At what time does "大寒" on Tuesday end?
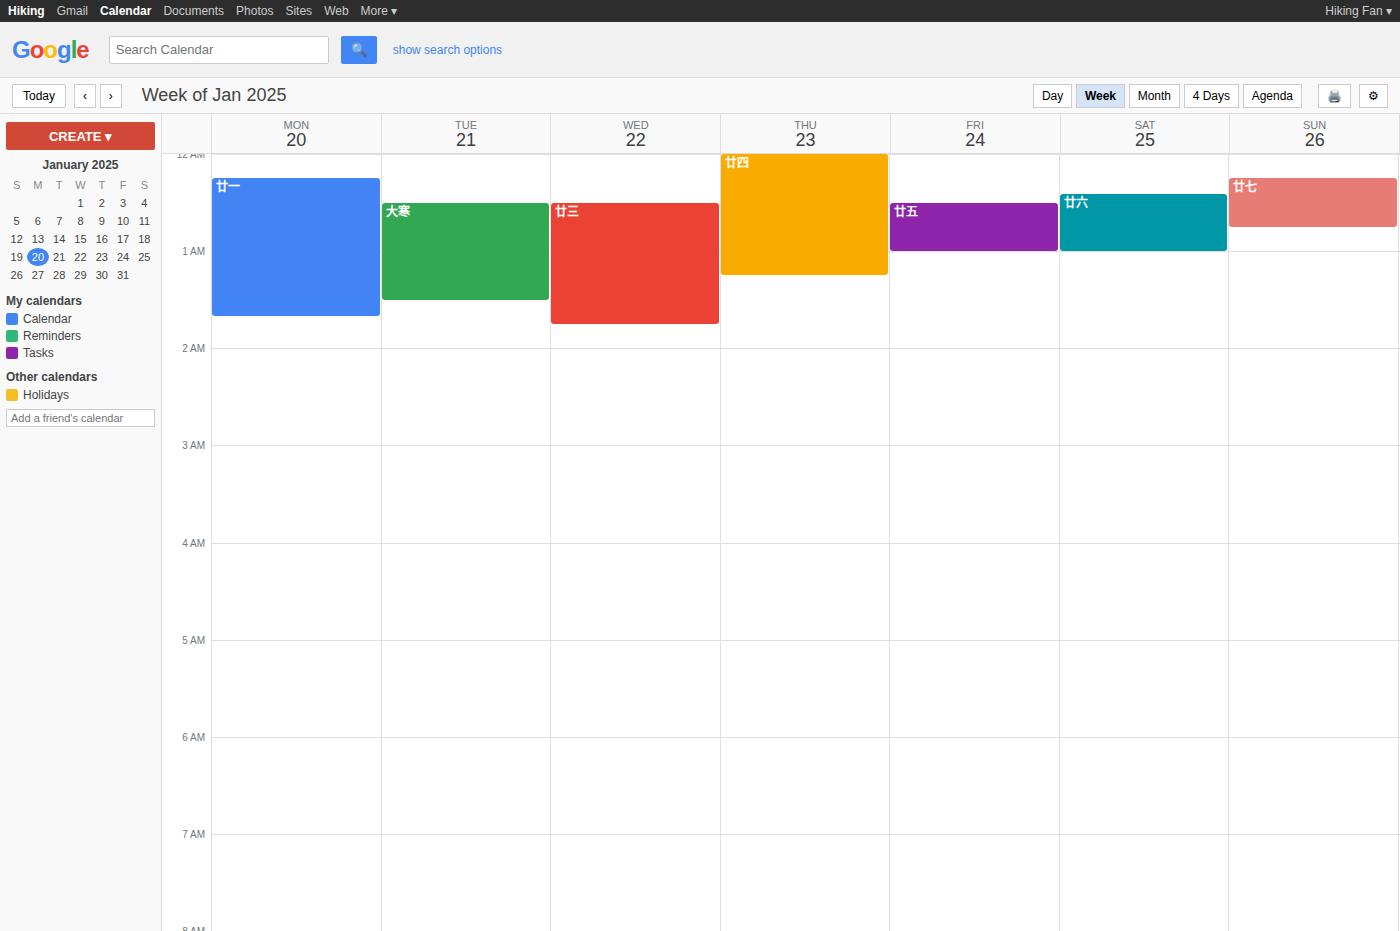
1:30 AM